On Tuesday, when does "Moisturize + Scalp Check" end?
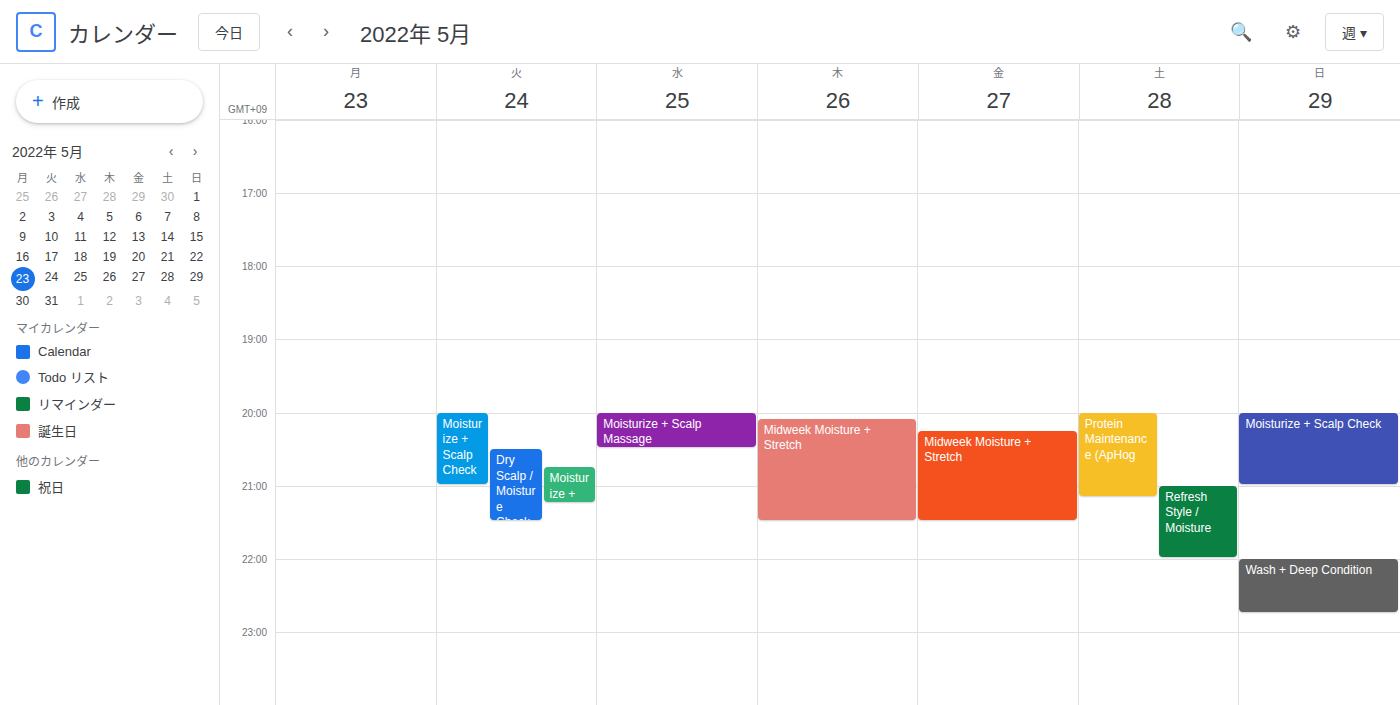
9:00 PM